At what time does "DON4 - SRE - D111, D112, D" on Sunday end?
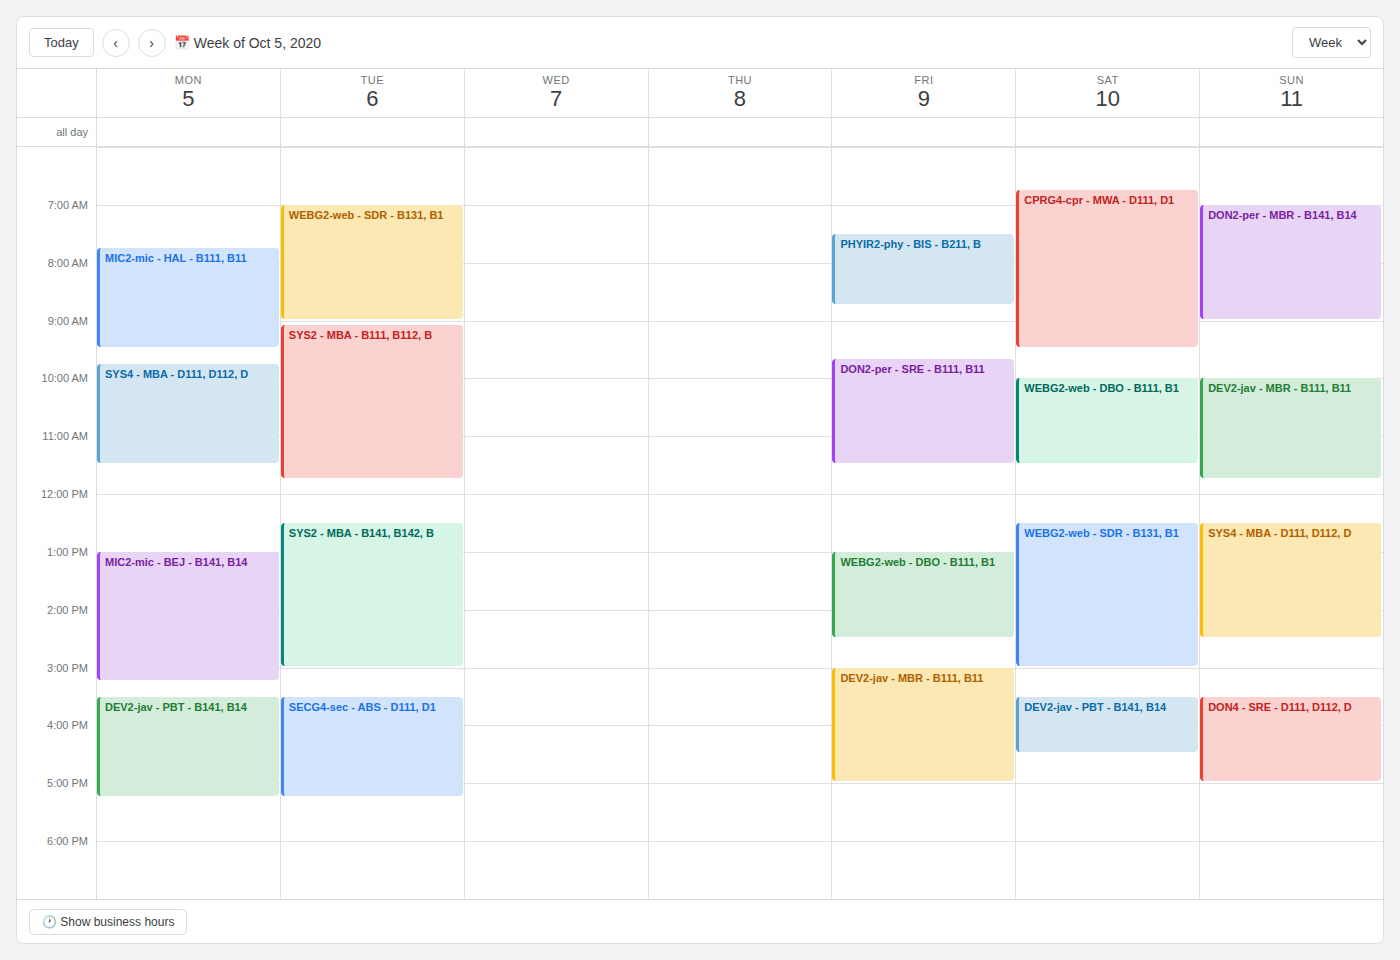
17:00